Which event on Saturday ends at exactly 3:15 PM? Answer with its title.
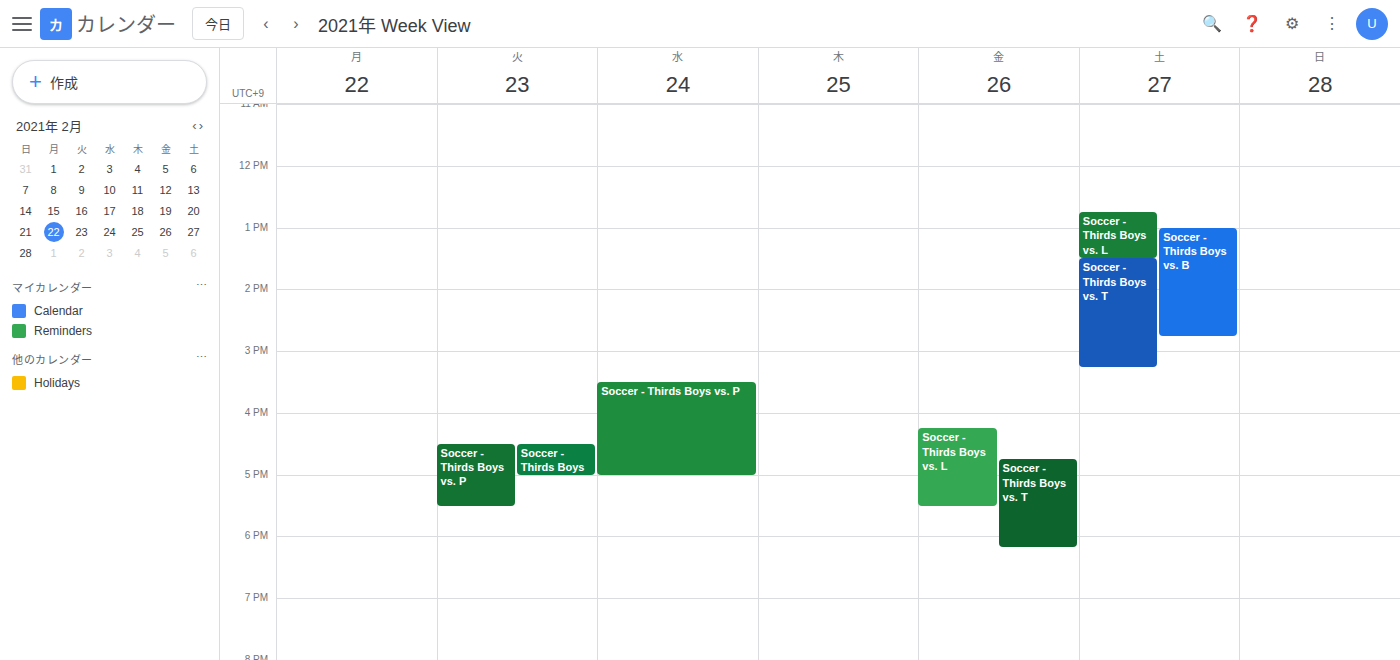
"Soccer - Thirds Boys vs. T"